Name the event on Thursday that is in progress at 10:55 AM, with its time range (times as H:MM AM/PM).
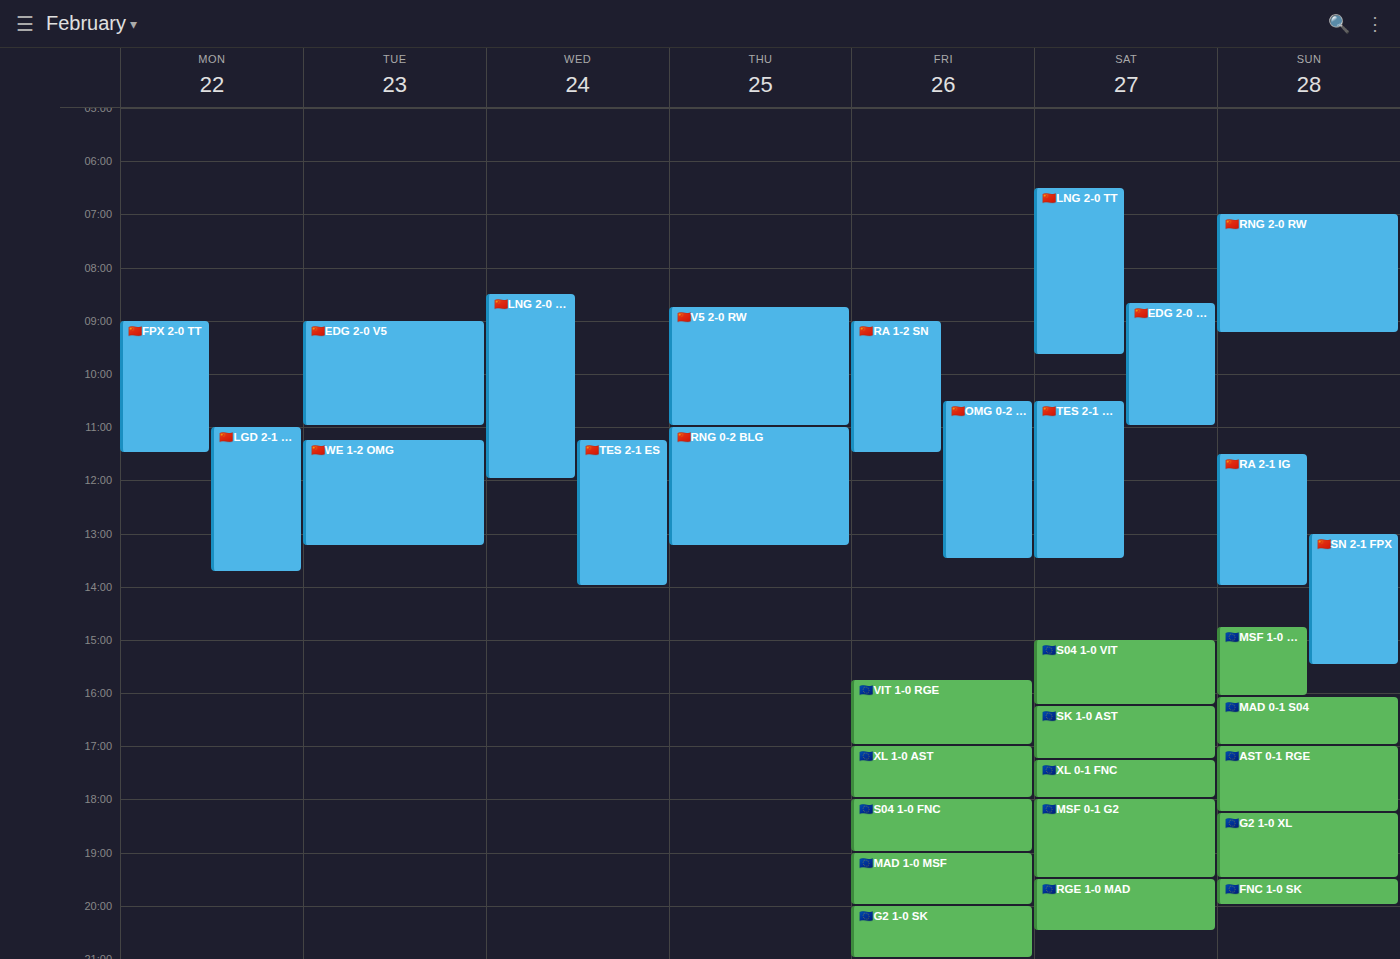
"🇨🇳V5 2-0 RW", 8:45 AM to 11:00 AM